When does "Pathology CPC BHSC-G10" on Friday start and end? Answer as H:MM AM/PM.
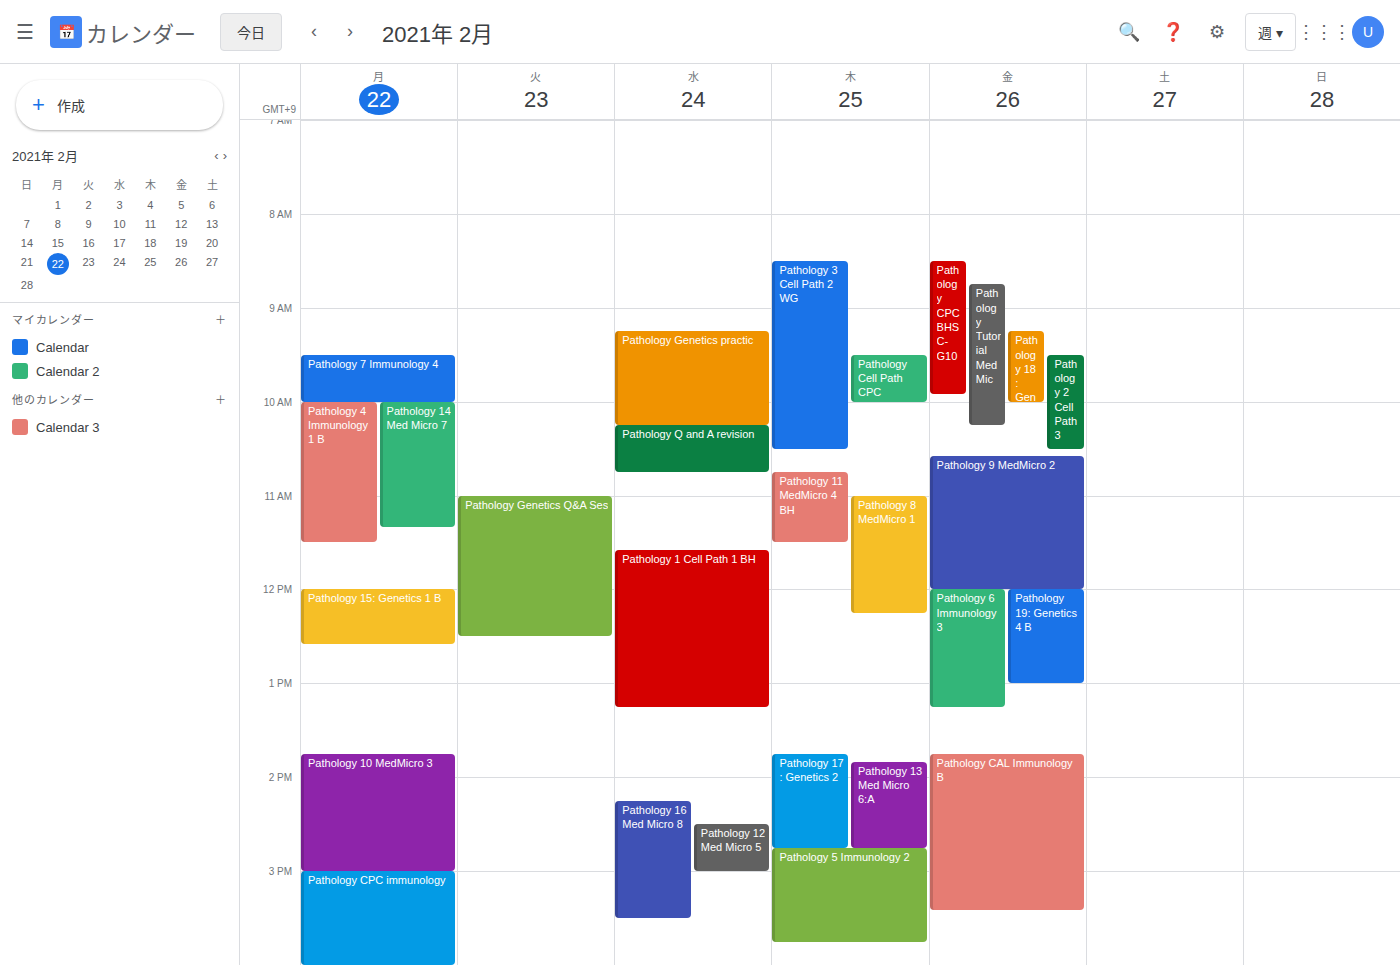
8:30 AM to 9:55 AM